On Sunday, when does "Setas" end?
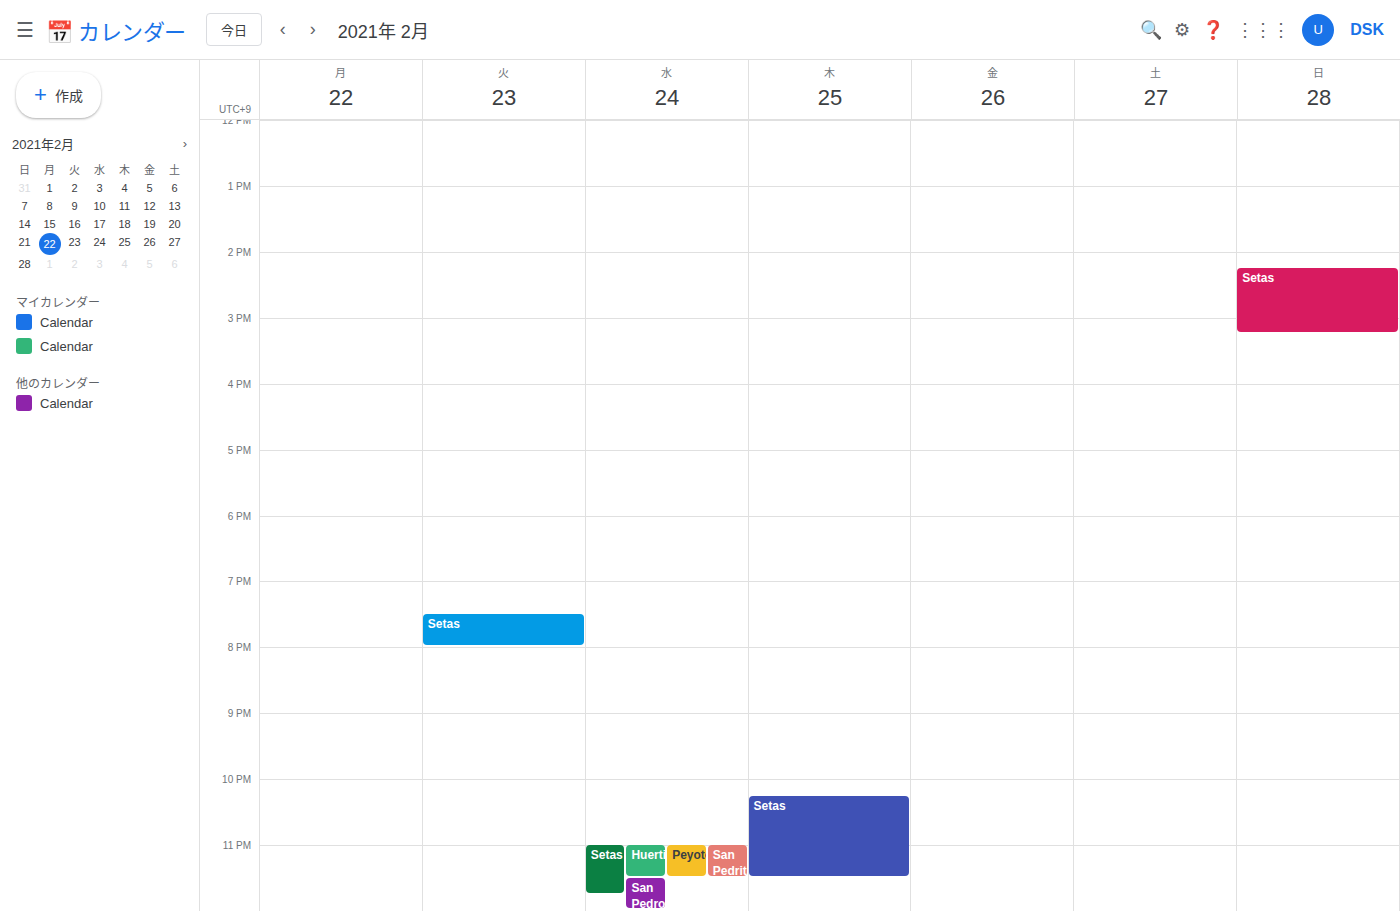
3:15 PM